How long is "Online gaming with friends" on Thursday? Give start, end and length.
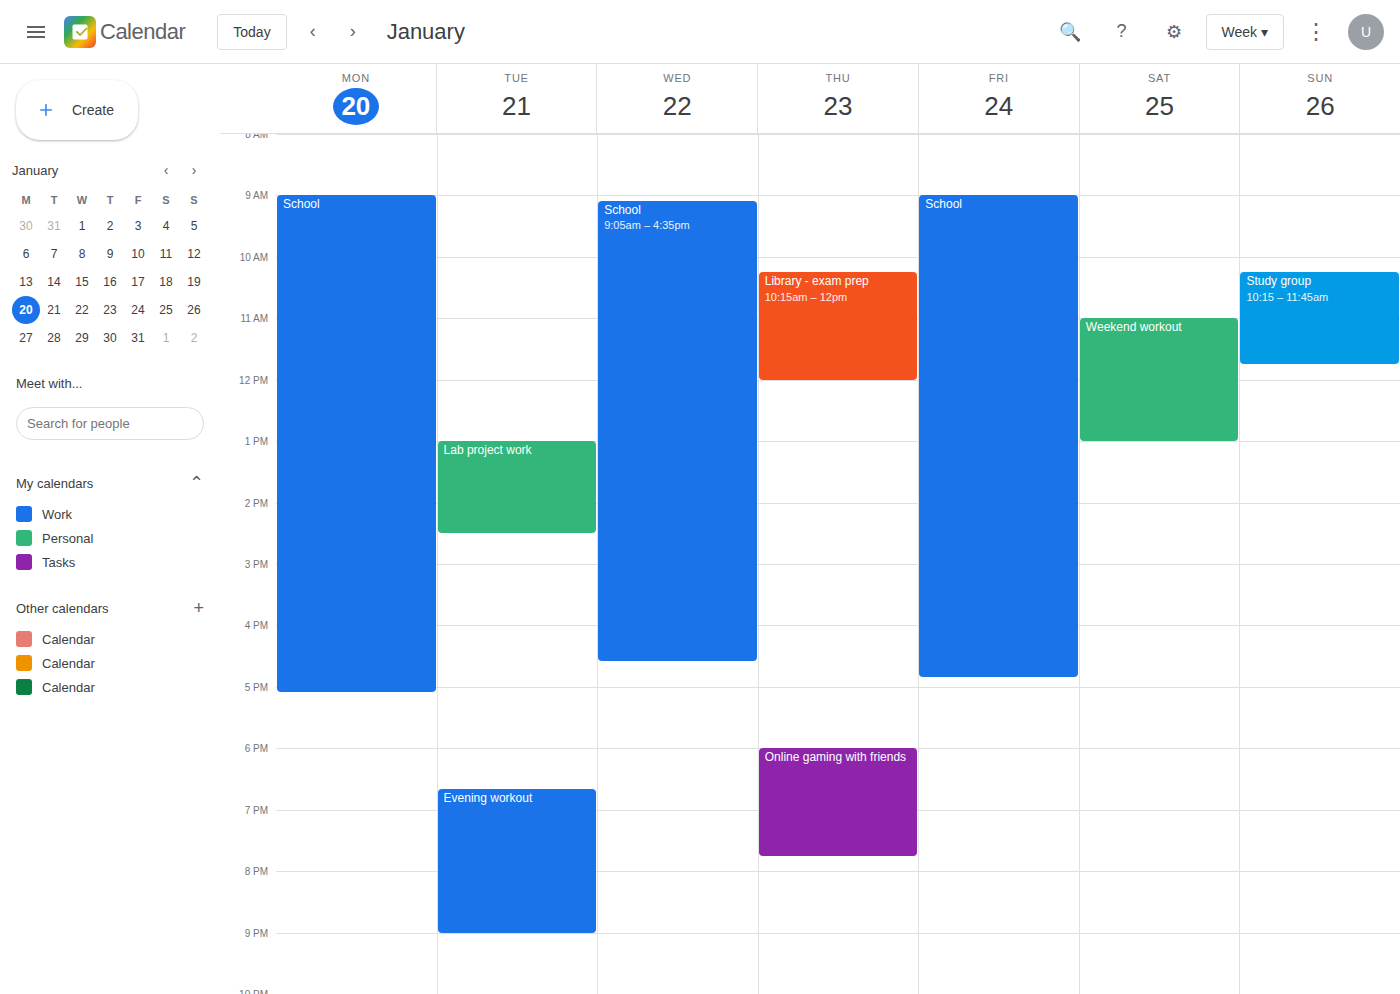
6:00 PM to 7:45 PM, 1 hour 45 minutes